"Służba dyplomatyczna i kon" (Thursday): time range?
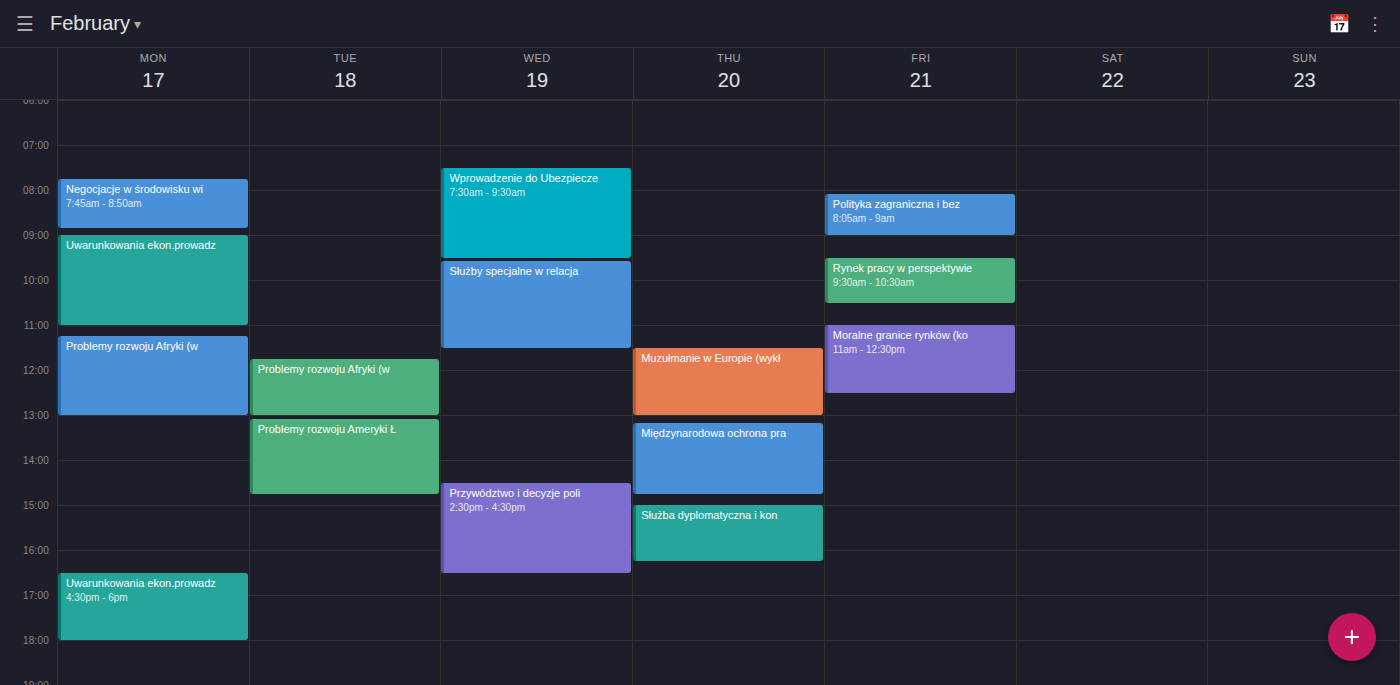
15:00 to 16:15